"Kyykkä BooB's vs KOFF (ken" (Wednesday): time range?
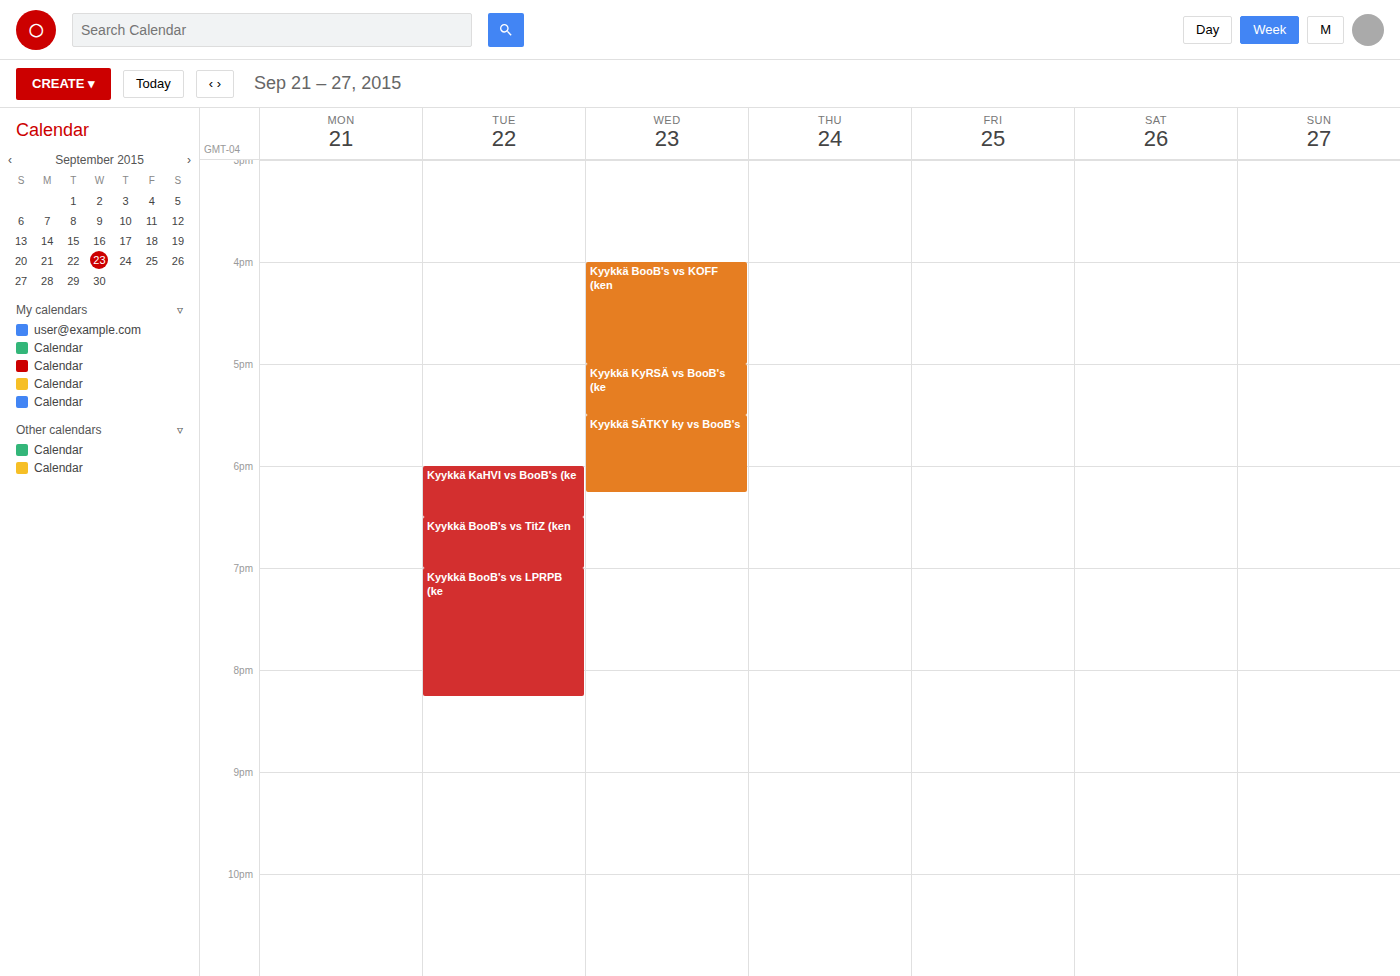
4:00 PM to 5:00 PM